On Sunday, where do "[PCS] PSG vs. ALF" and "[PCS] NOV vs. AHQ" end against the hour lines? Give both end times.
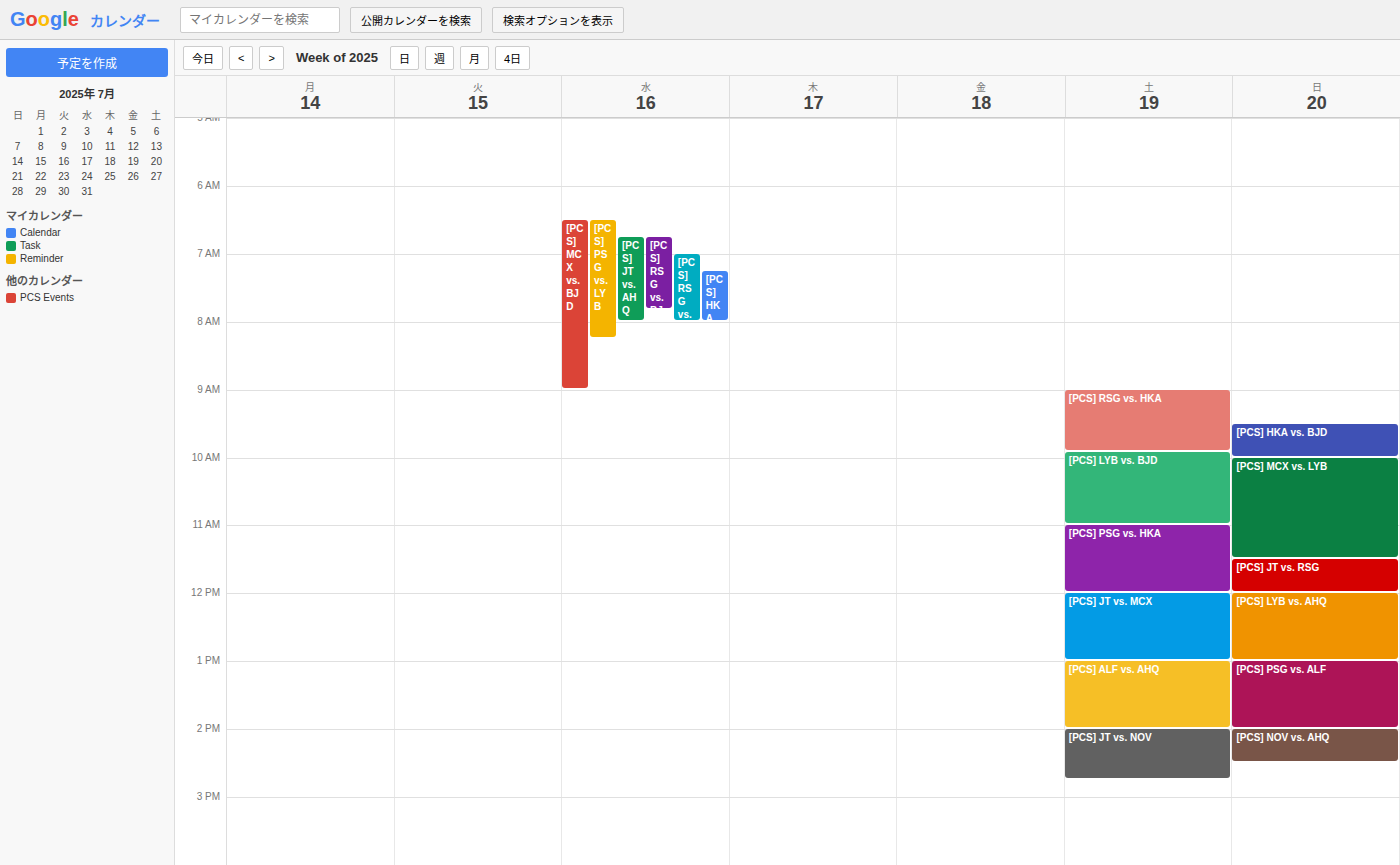
"[PCS] PSG vs. ALF": 14:00, exactly on the 14:00 line. "[PCS] NOV vs. AHQ": 14:30, halfway between the 14:00 and 15:00 lines.